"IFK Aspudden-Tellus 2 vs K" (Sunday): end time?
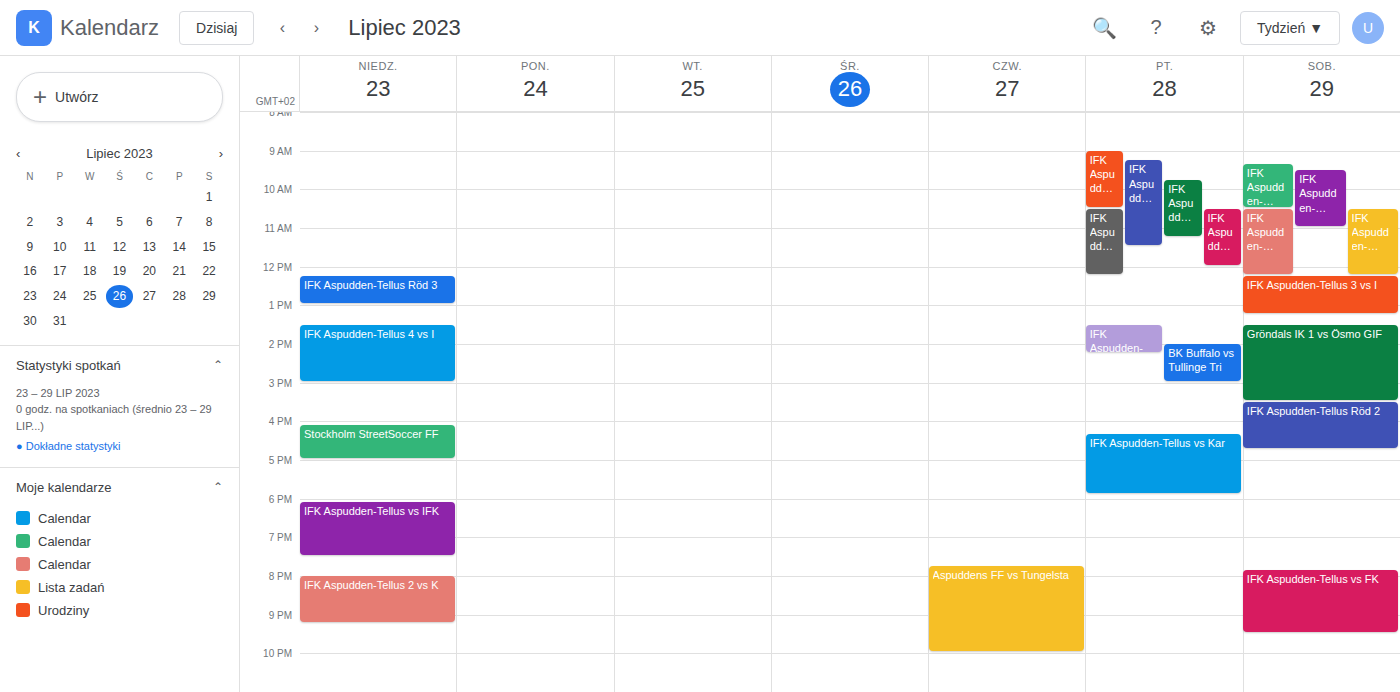
9:15 PM